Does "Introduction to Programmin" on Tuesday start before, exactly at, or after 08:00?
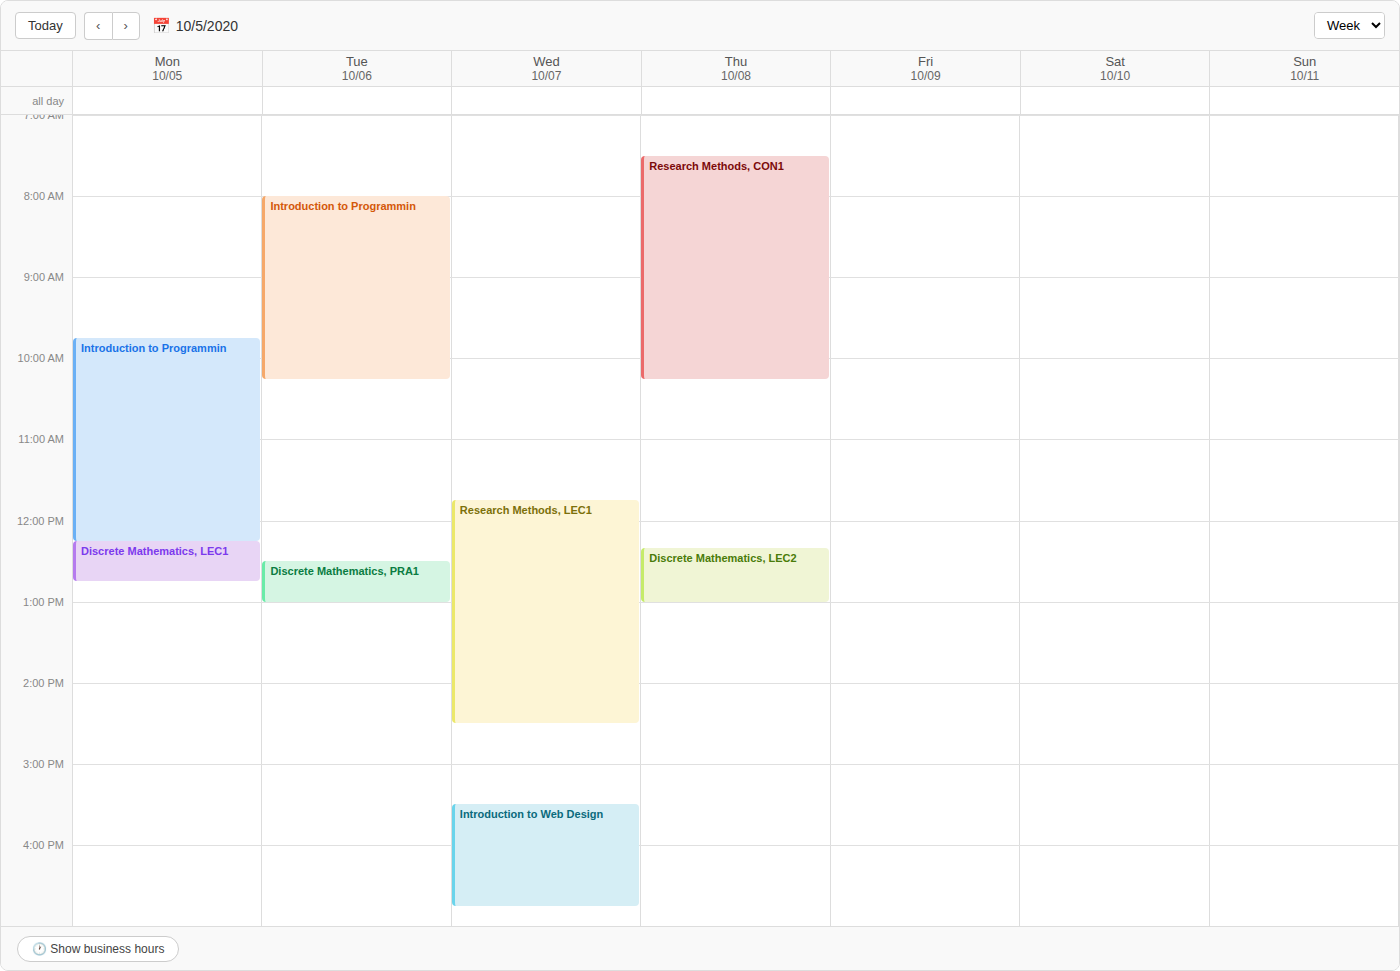
08:00 -- exactly at 08:00, on the 08:00 line.